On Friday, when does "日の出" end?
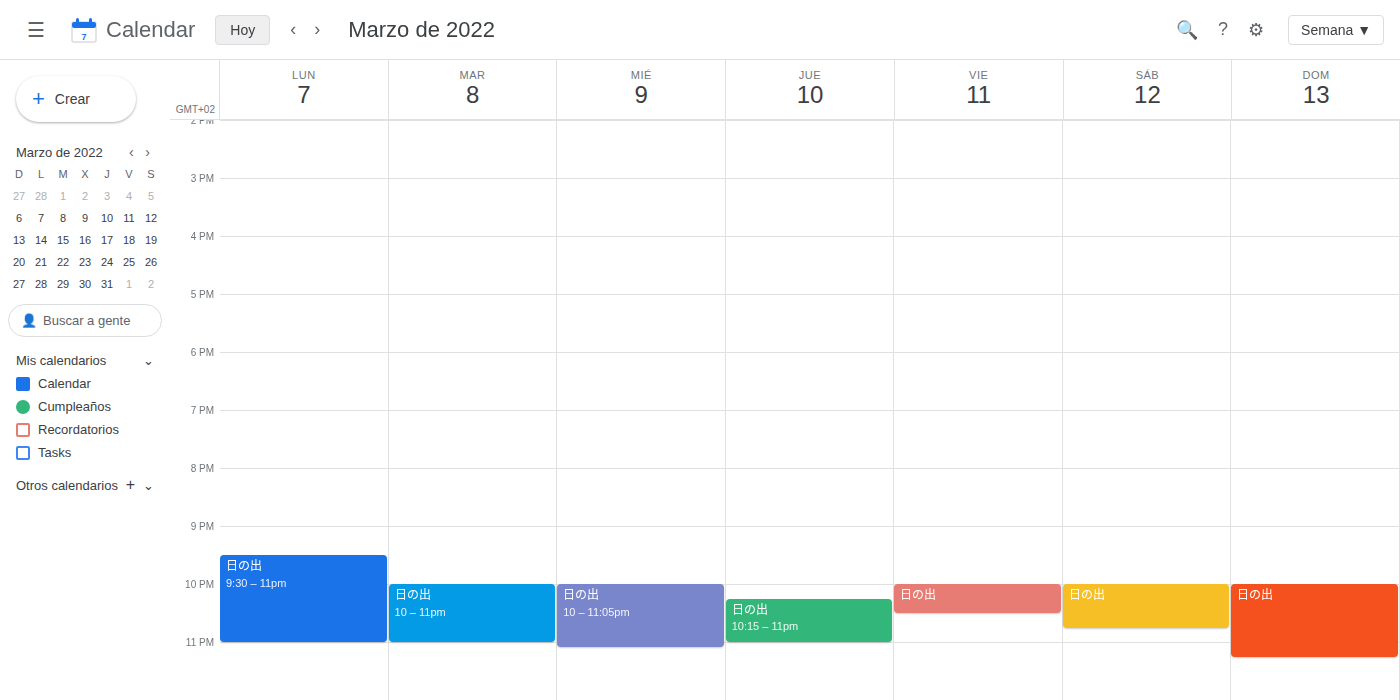
10:30 PM